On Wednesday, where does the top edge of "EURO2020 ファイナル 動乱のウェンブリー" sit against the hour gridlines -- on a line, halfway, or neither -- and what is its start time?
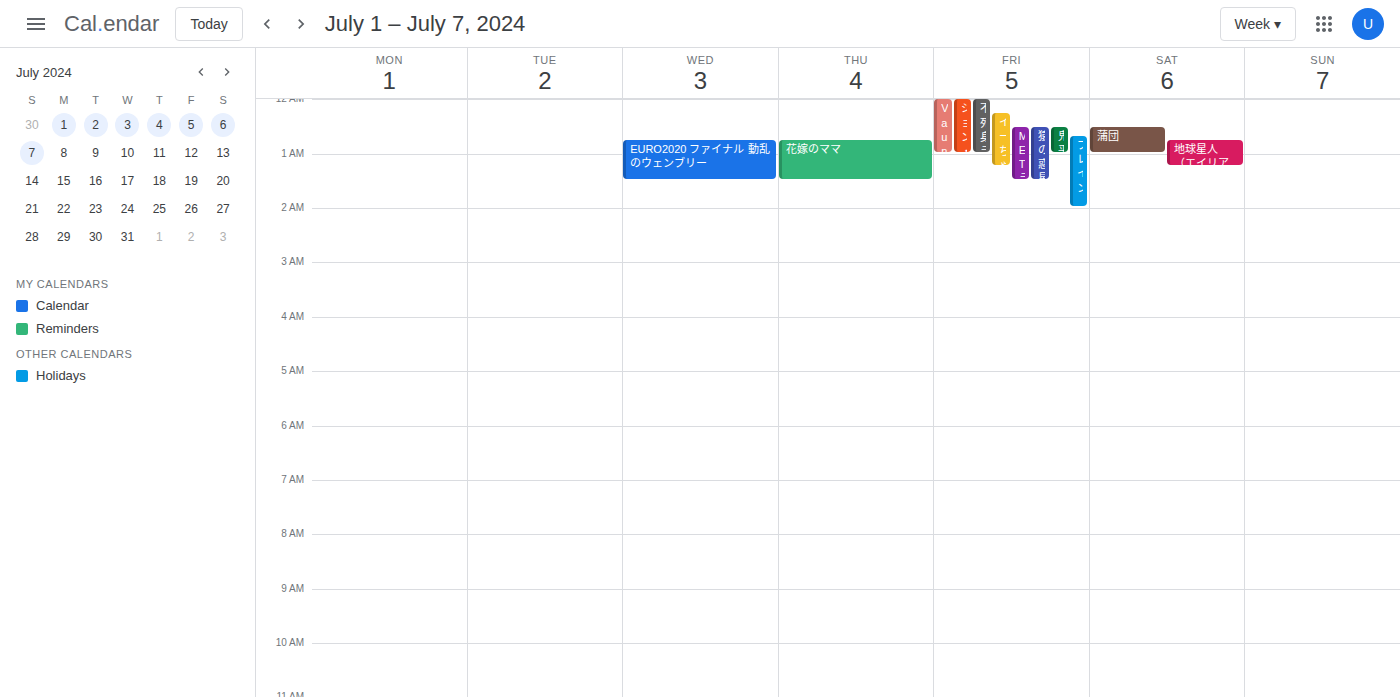
12:45 AM -- neither: three quarters of the way from the 12 AM line to the 1 AM line.